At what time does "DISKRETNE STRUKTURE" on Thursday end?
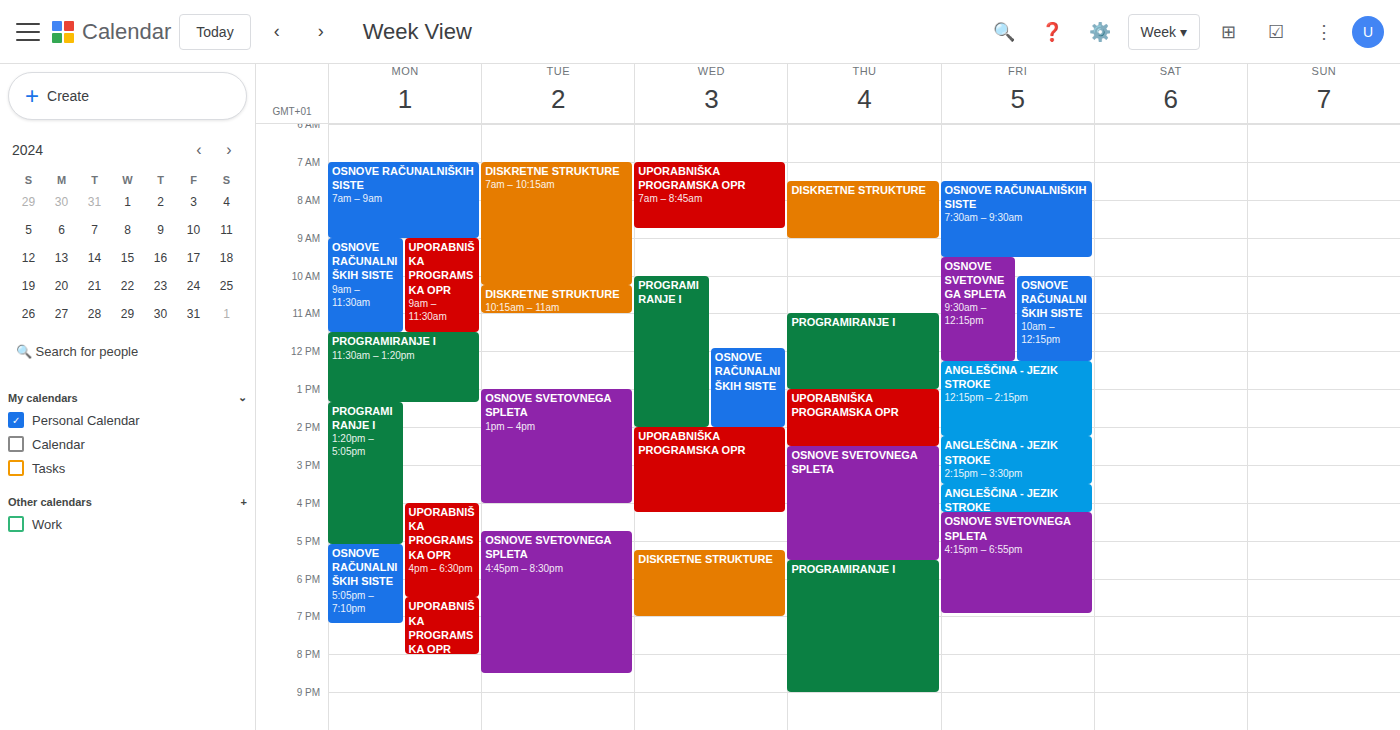
9:00 AM